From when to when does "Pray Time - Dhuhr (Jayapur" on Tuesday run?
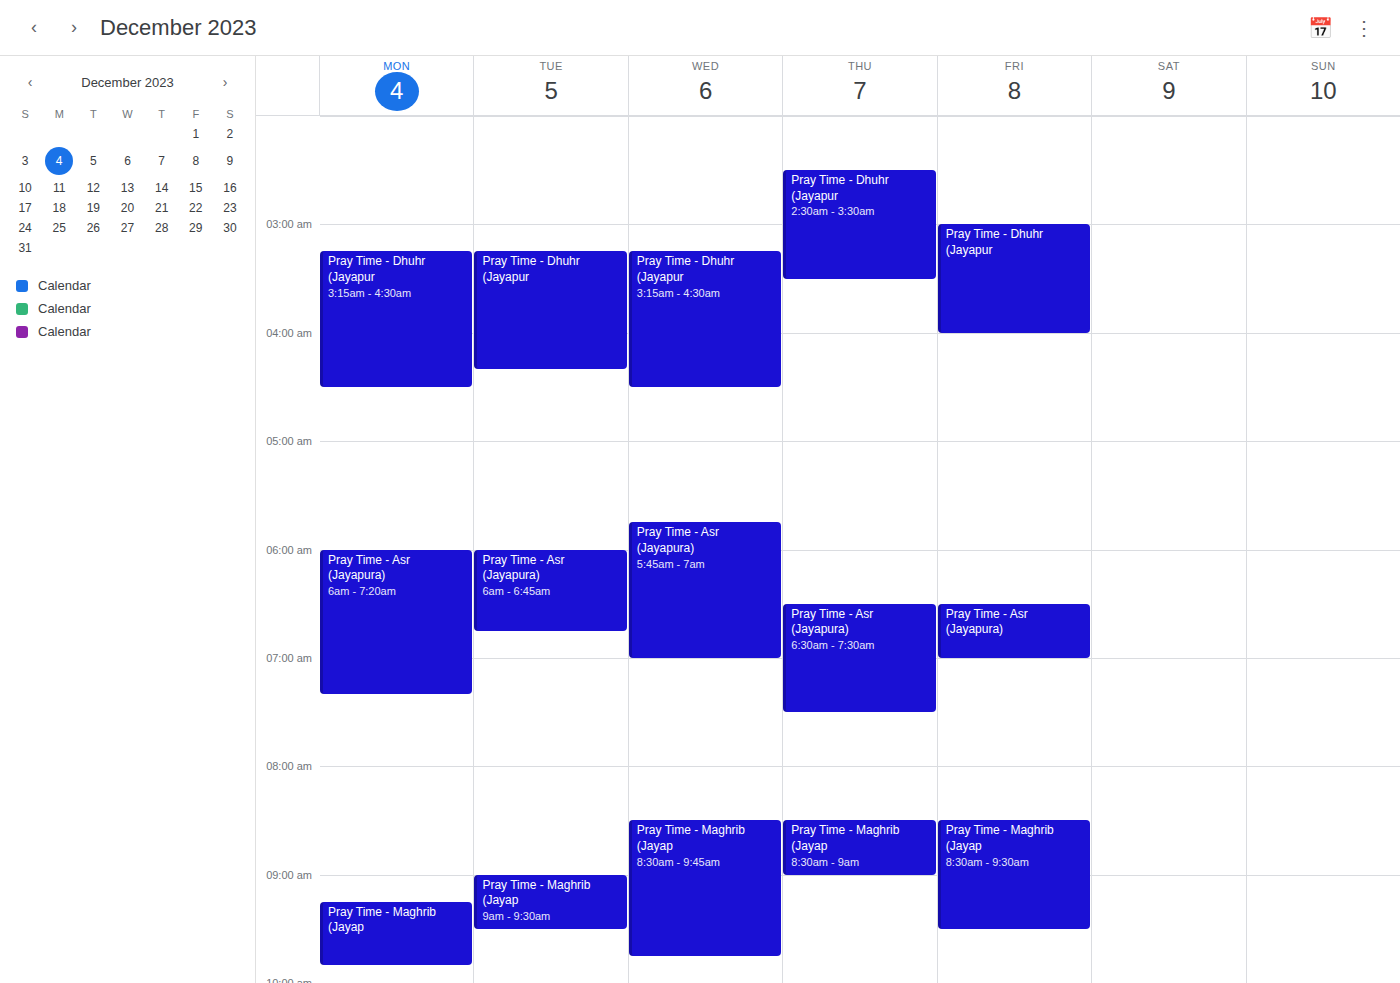
03:15 to 04:20